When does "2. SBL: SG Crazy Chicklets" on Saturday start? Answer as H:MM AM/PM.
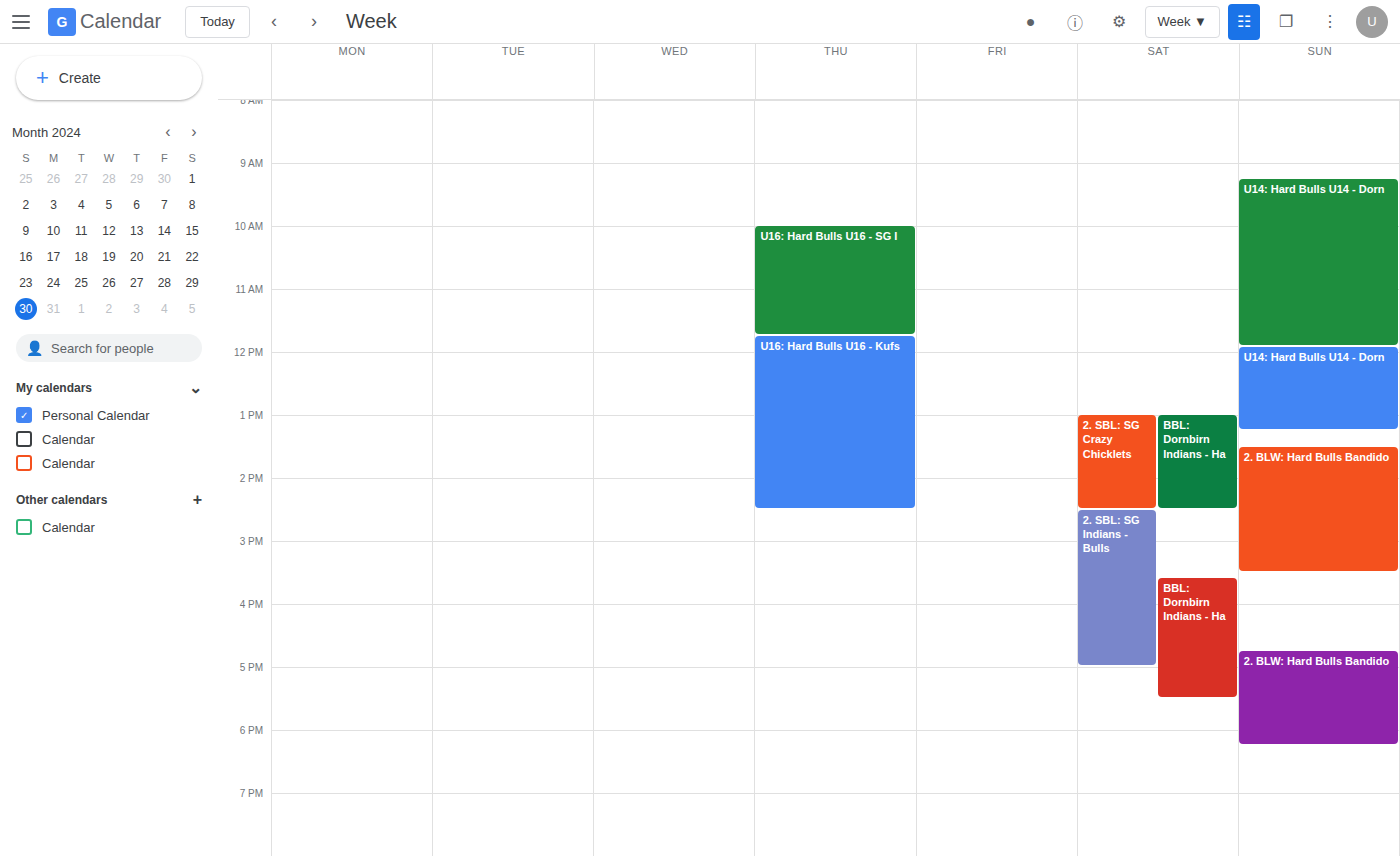
1:00 PM